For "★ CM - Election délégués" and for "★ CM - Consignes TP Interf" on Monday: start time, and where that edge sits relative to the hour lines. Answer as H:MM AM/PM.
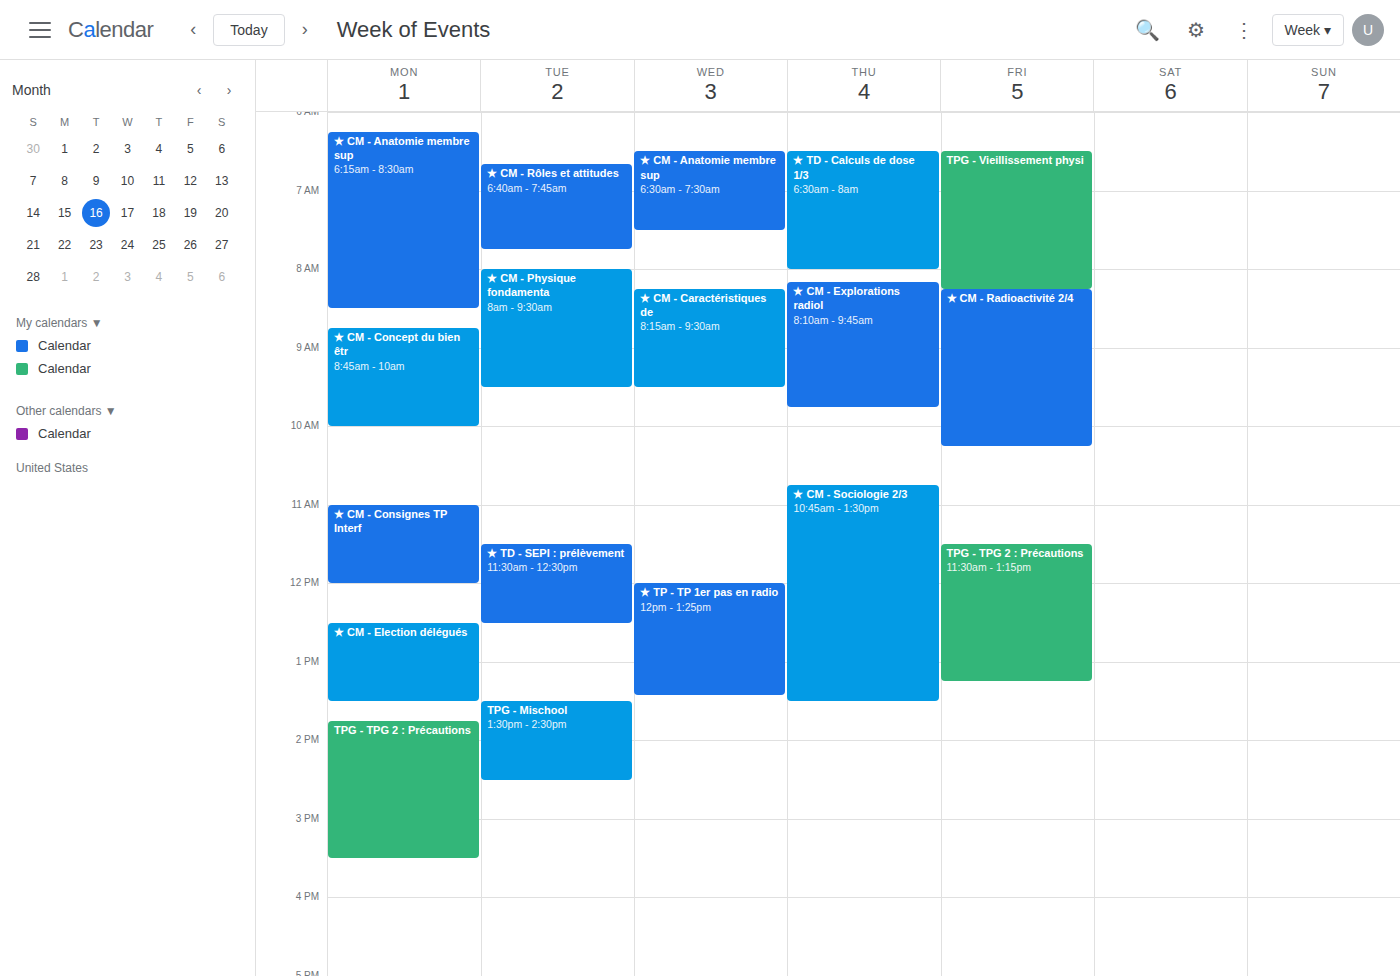
"★ CM - Election délégués": 12:30 PM, halfway between the 12 PM and 1 PM lines. "★ CM - Consignes TP Interf": 11:00 AM, exactly on the 11 AM line.